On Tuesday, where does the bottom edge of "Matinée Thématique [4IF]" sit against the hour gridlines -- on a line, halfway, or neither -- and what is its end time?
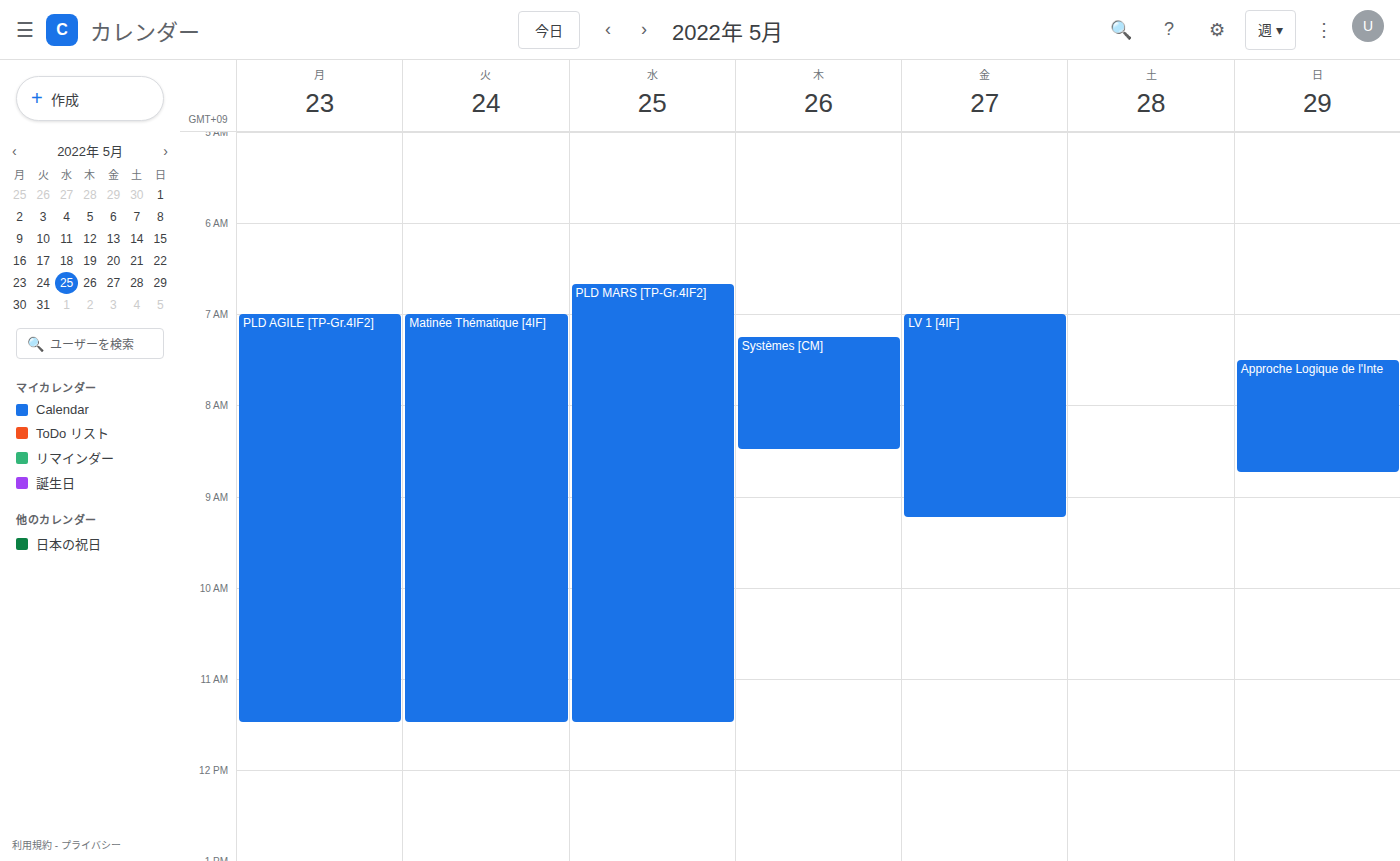
11:30 AM -- halfway between the 11 AM and 12 PM lines.